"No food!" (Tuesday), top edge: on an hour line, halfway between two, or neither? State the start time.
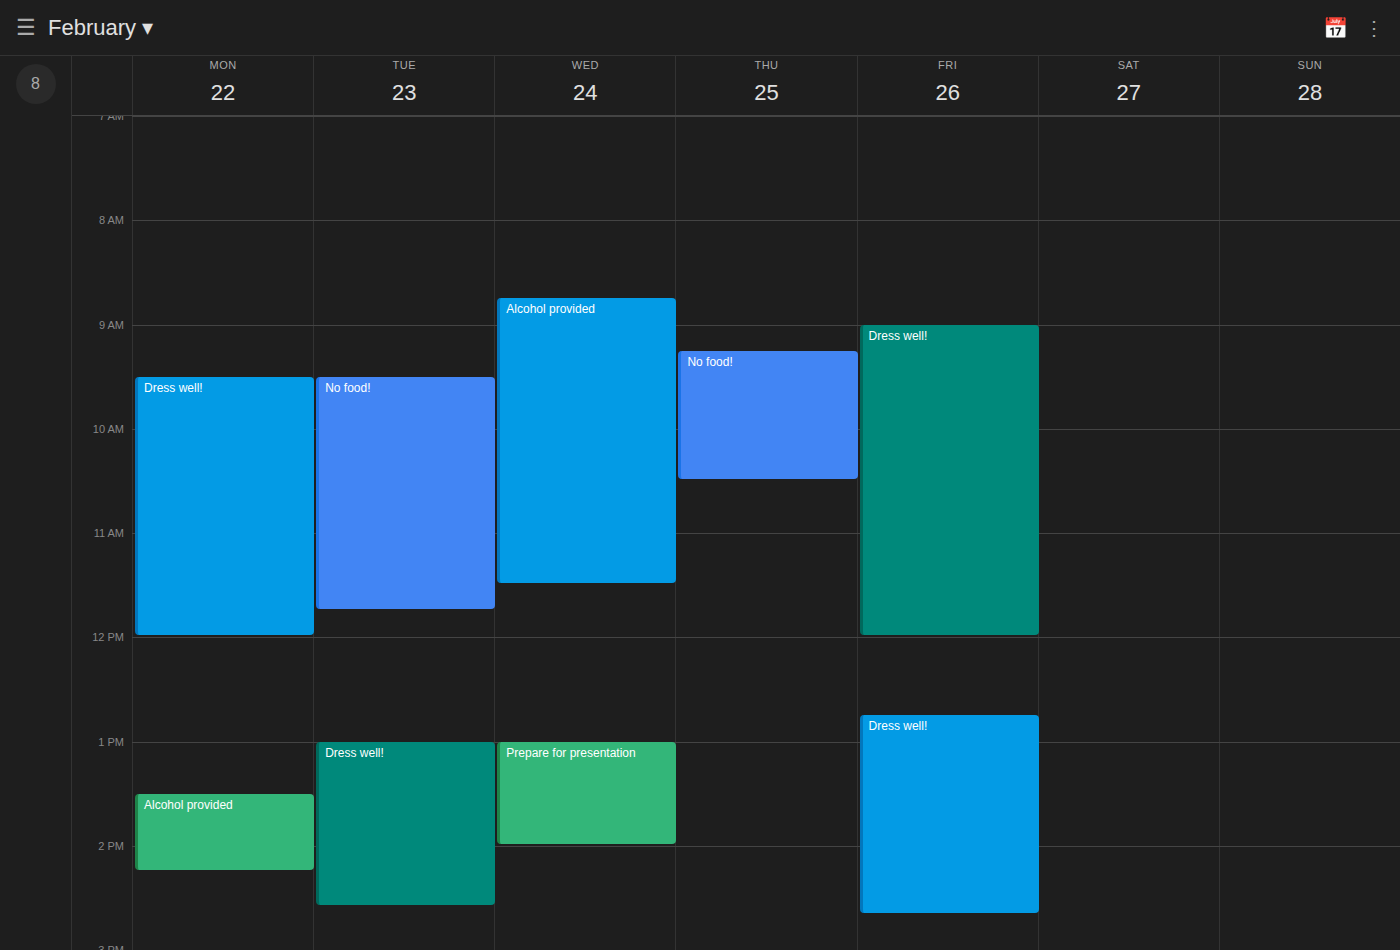
9:30 AM -- halfway between the 9 AM and 10 AM lines.